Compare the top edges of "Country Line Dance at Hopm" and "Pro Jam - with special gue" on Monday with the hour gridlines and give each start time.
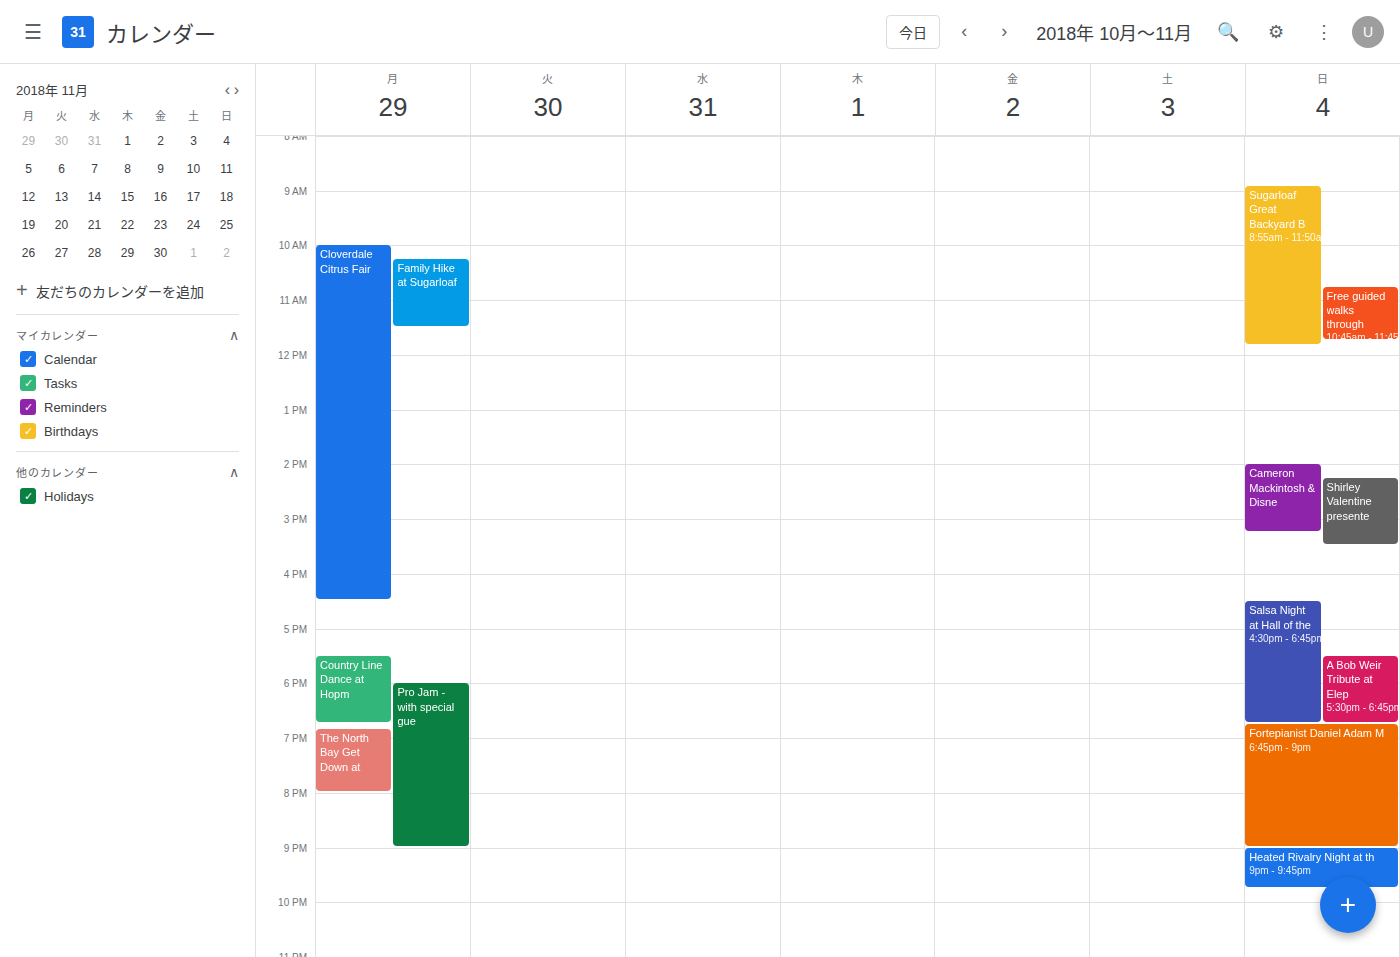
"Country Line Dance at Hopm": 5:30 PM, halfway between the 5 PM and 6 PM lines. "Pro Jam - with special gue": 6:00 PM, exactly on the 6 PM line.